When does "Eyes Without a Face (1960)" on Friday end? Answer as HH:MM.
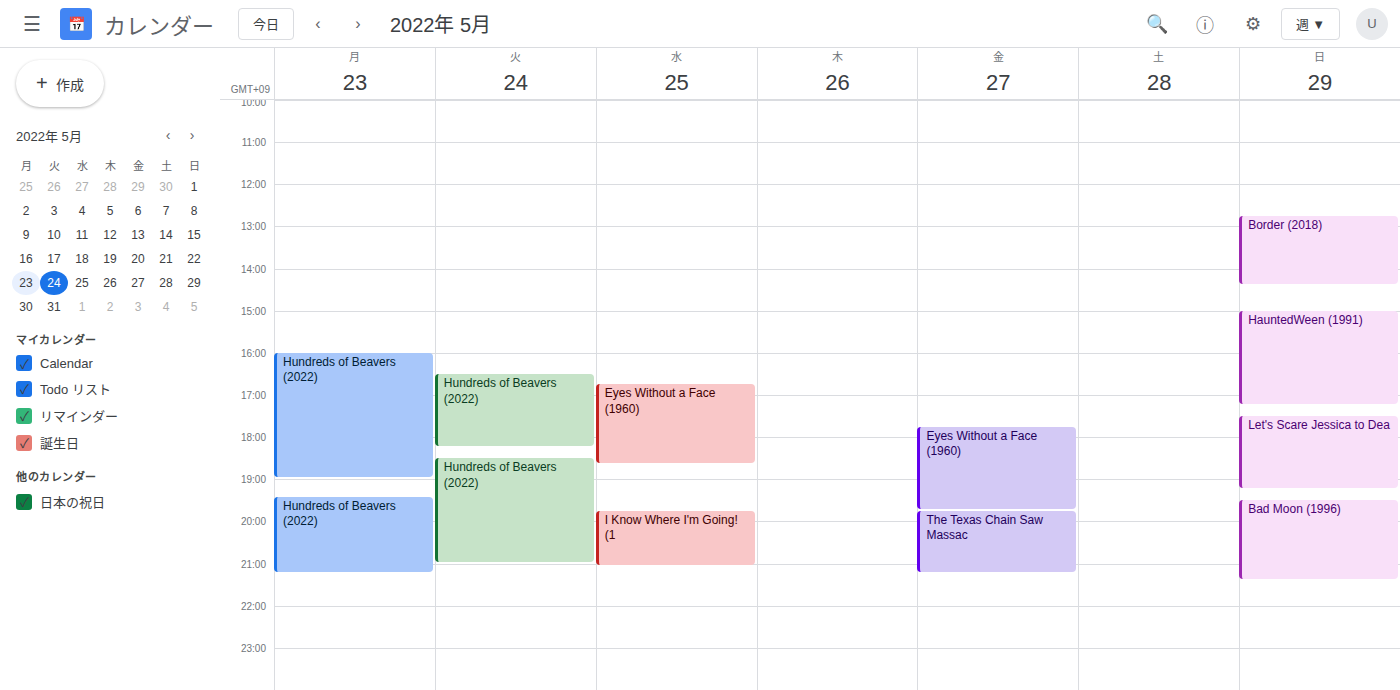
19:45